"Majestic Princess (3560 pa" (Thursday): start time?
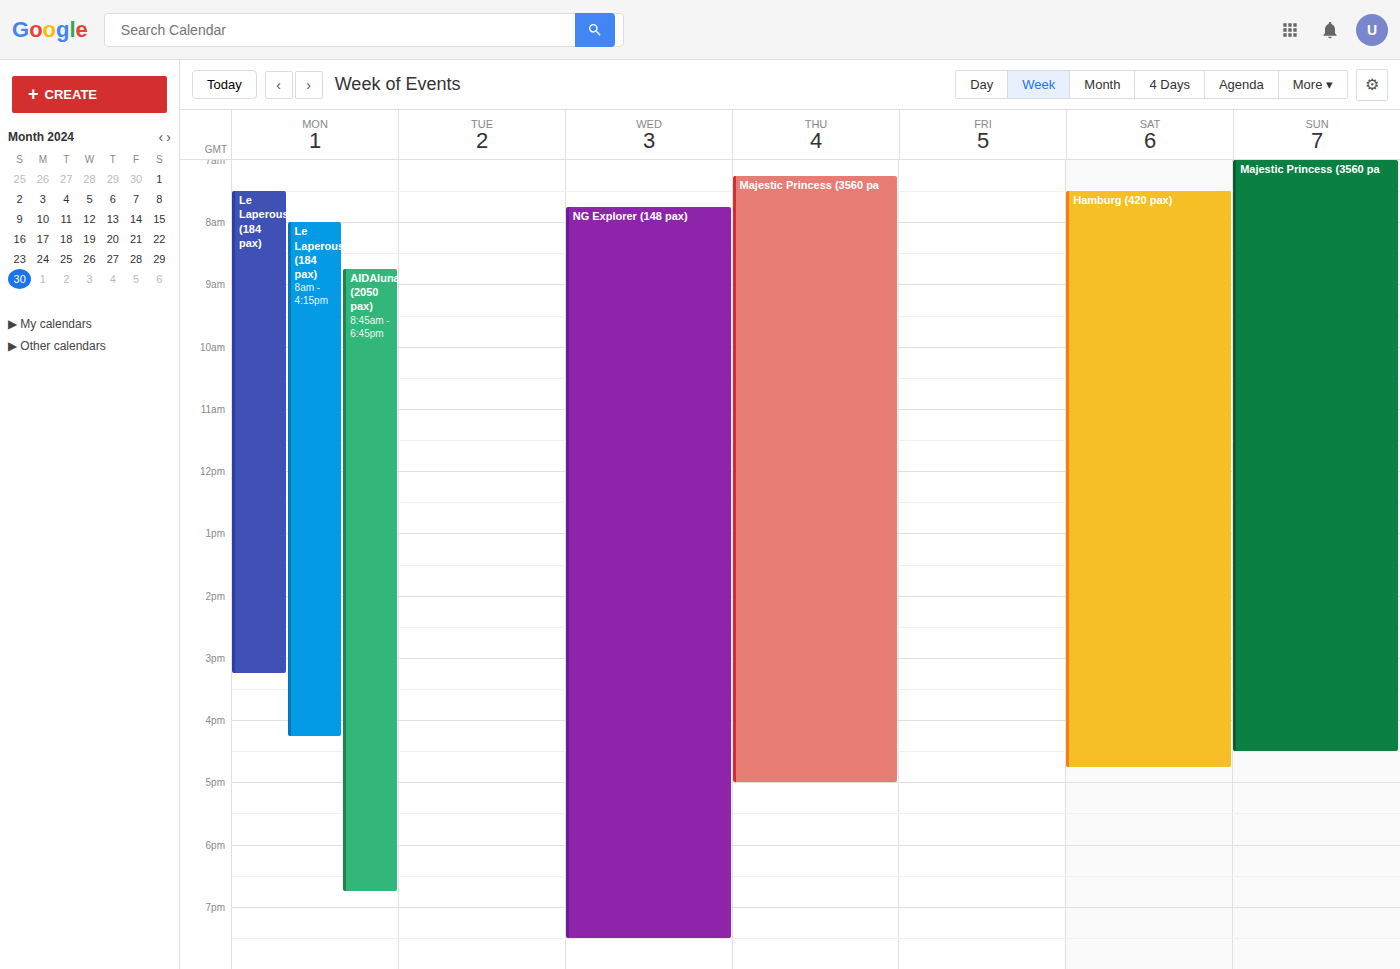
7:15 AM